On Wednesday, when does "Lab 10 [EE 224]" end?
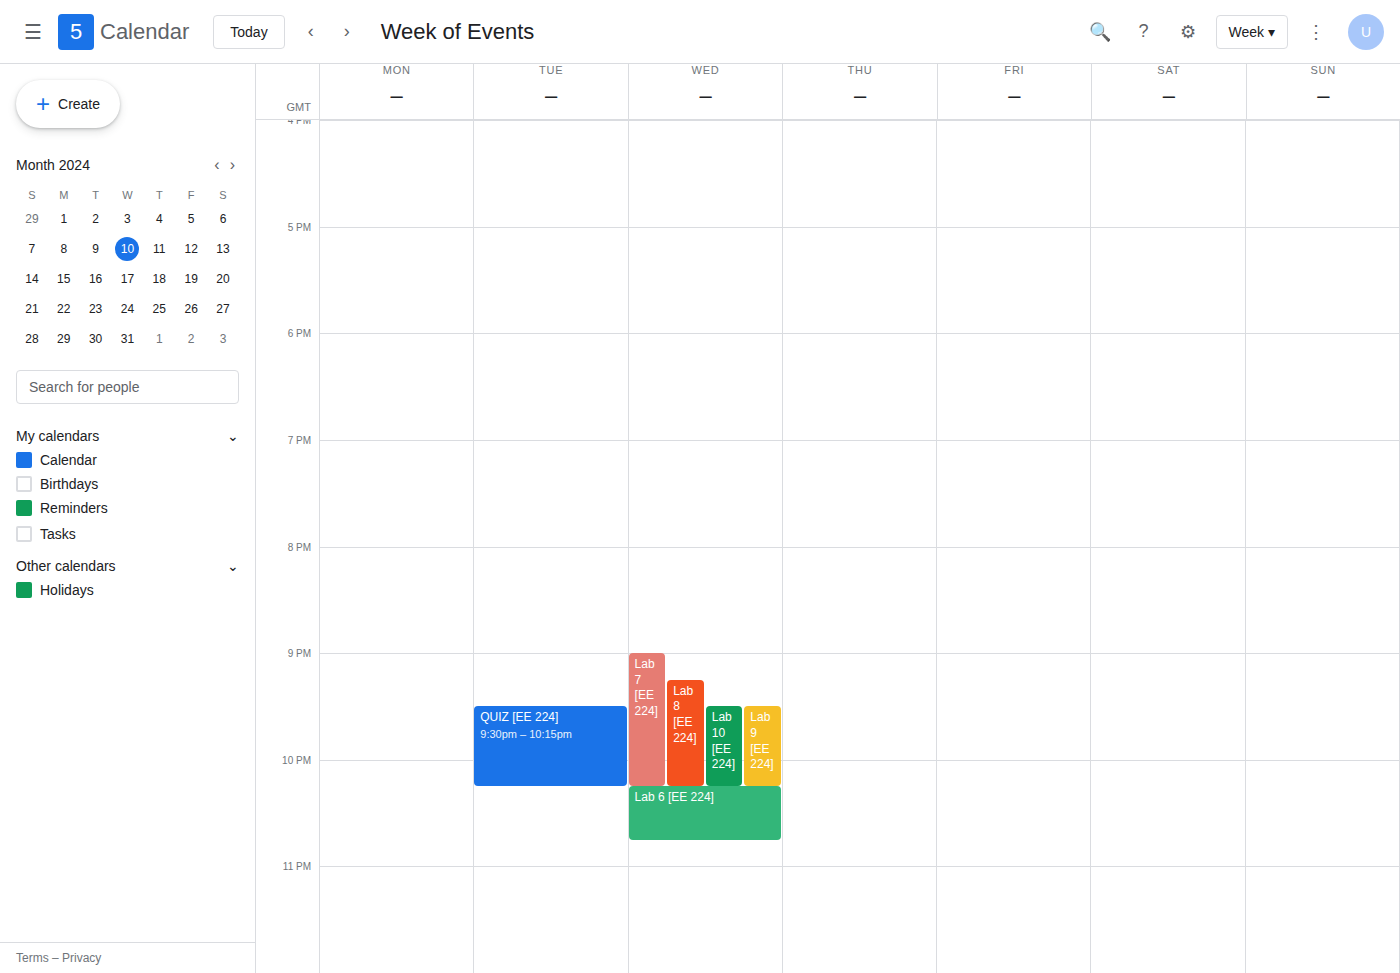
10:15 PM